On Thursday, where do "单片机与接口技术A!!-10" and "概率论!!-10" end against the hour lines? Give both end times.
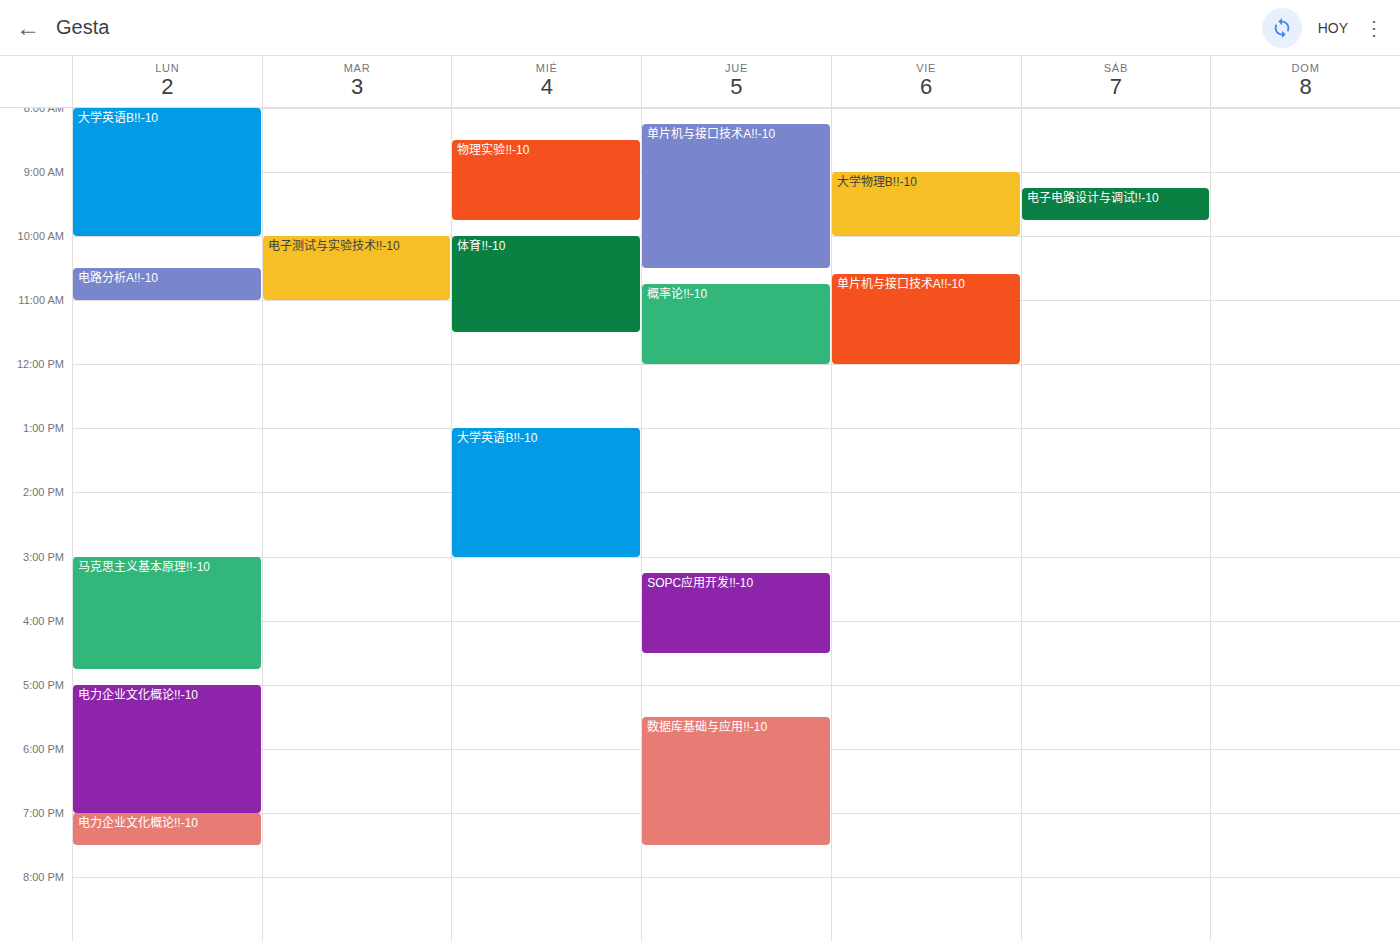
"单片机与接口技术A!!-10": 10:30 AM, halfway between the 10 AM and 11 AM lines. "概率论!!-10": 12:00 PM, exactly on the 12 PM line.